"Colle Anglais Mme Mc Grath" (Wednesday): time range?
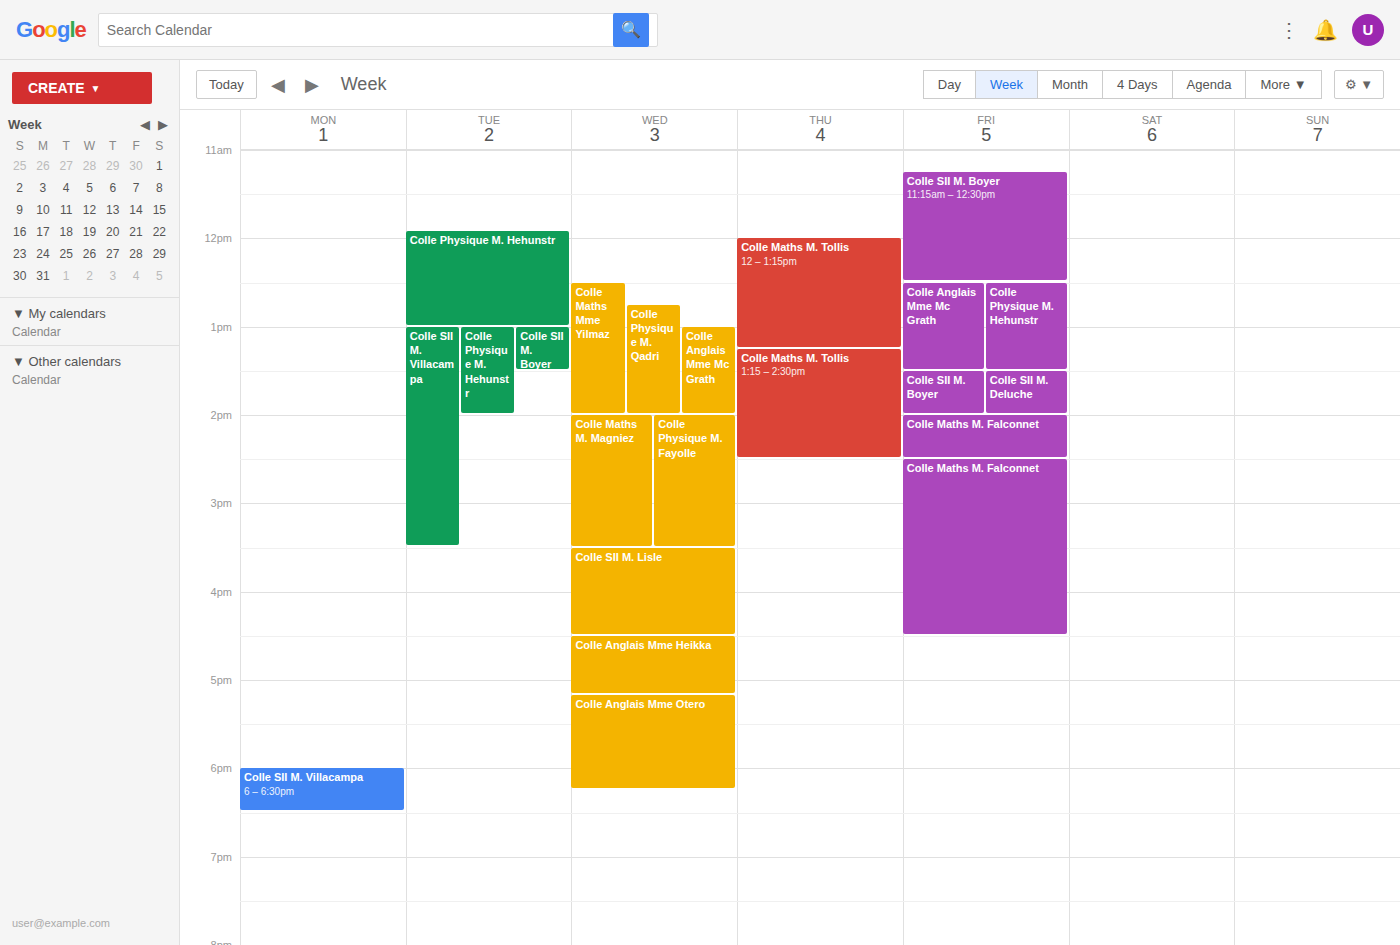
1:00 PM to 2:00 PM